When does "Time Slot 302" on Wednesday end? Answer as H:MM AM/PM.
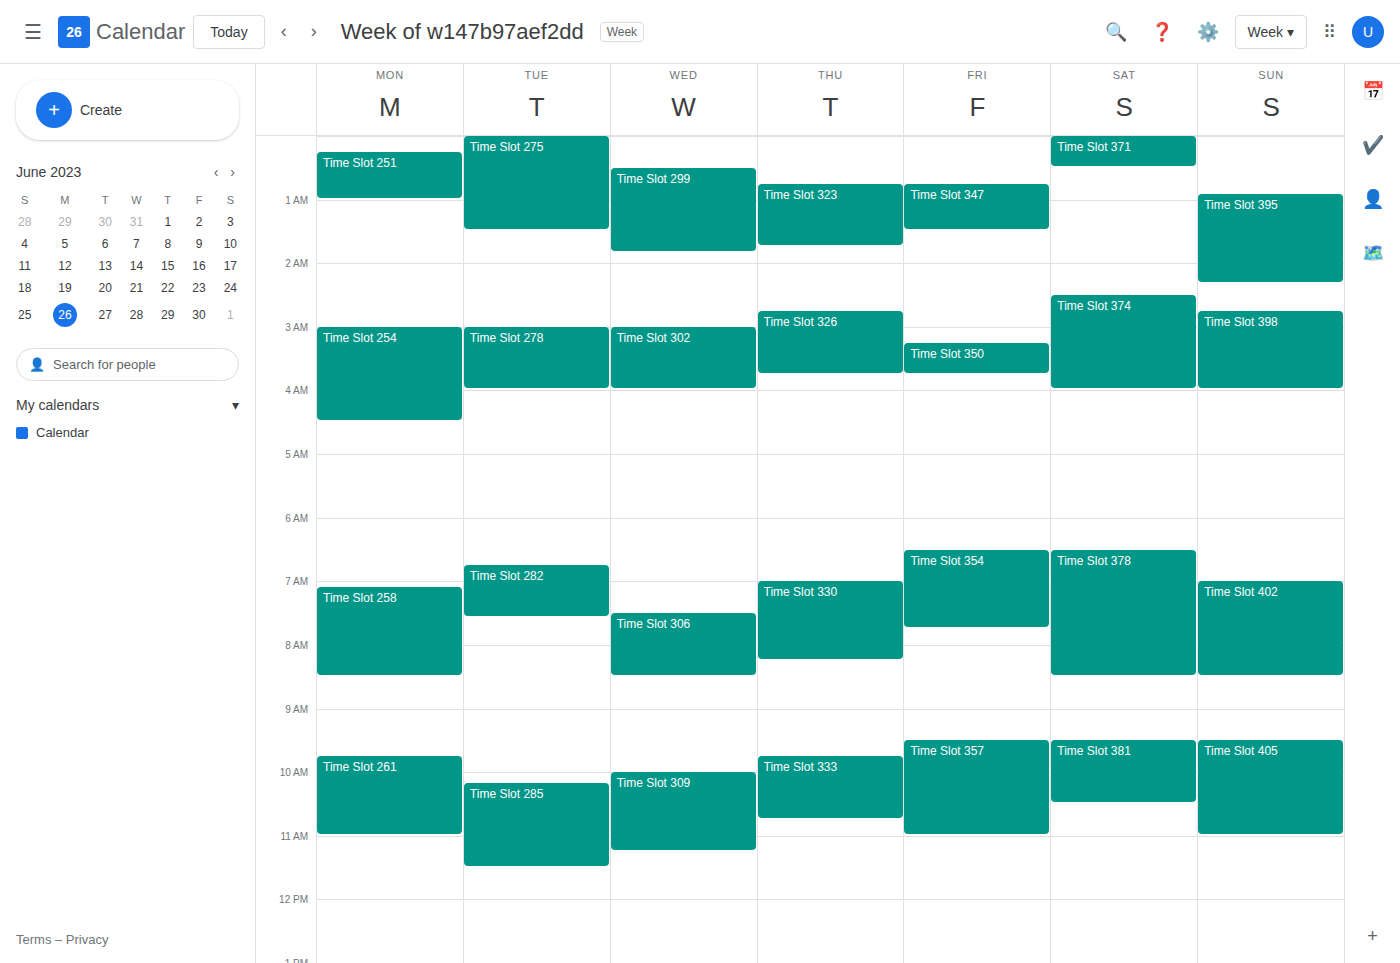
4:00 AM